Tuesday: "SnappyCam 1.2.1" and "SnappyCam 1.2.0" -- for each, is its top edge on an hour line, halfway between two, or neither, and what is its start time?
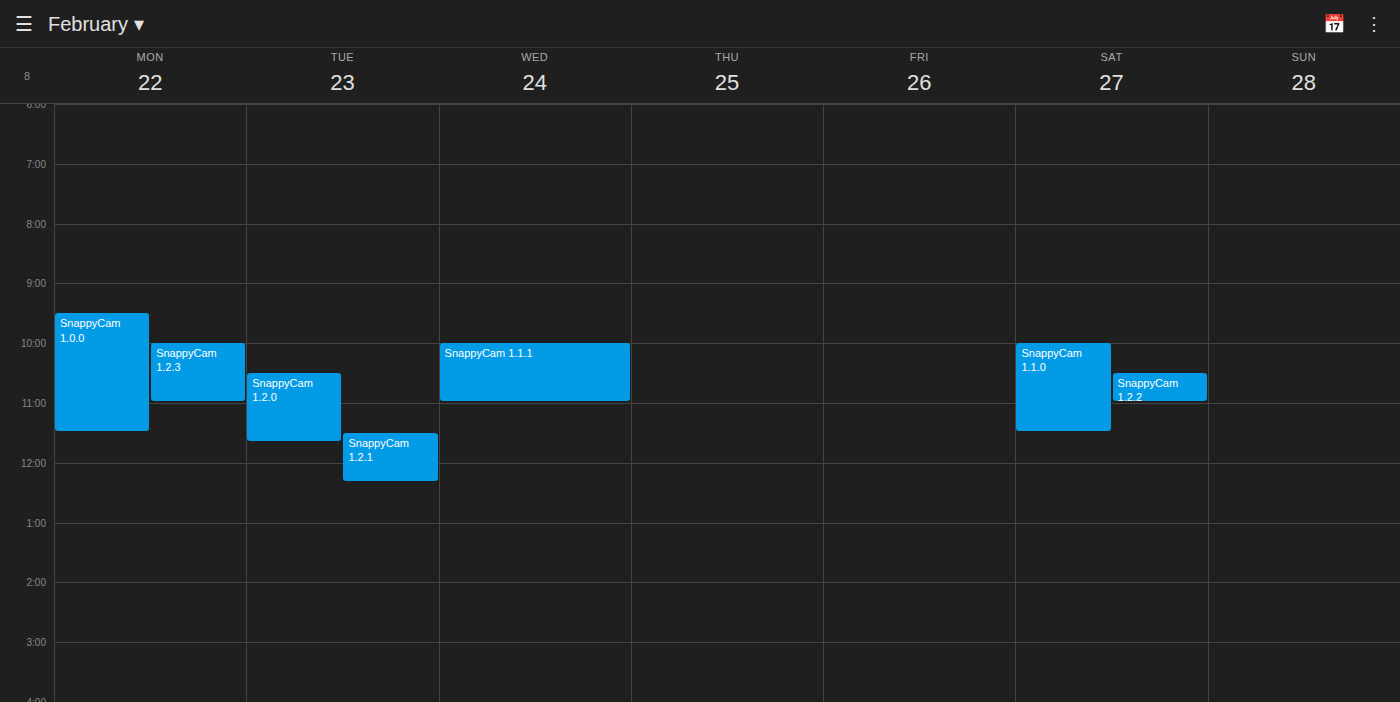
"SnappyCam 1.2.1": 11:30 AM, halfway between the 11 AM and 12 PM lines. "SnappyCam 1.2.0": 10:30 AM, halfway between the 10 AM and 11 AM lines.